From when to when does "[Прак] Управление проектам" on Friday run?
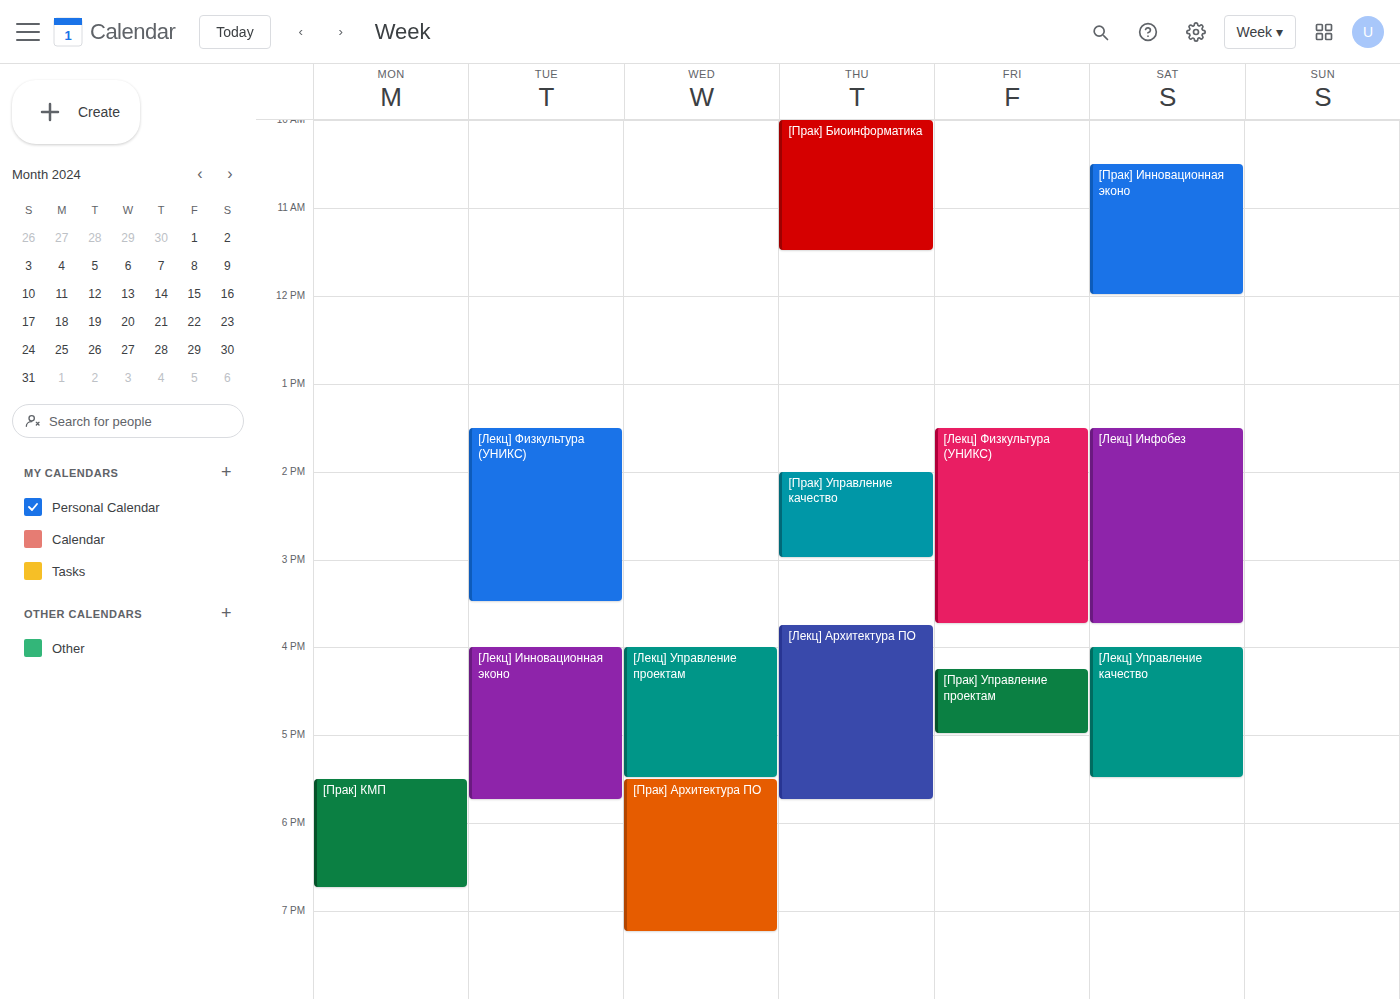
4:15 PM to 5:00 PM